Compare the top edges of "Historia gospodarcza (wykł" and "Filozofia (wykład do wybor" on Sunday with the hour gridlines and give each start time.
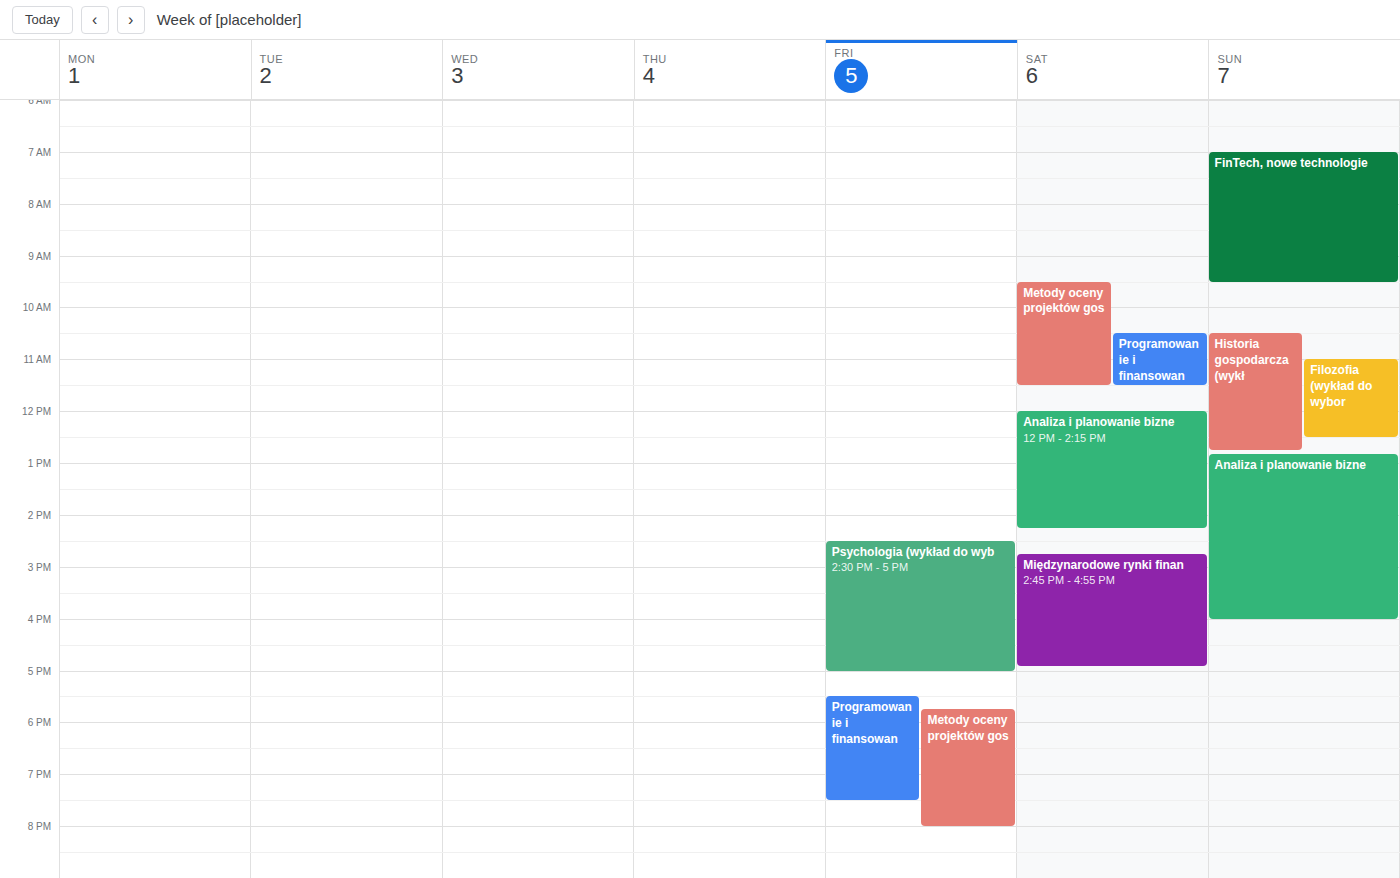
"Historia gospodarcza (wykł": 10:30 AM, halfway between the 10 AM and 11 AM lines. "Filozofia (wykład do wybor": 11:00 AM, exactly on the 11 AM line.